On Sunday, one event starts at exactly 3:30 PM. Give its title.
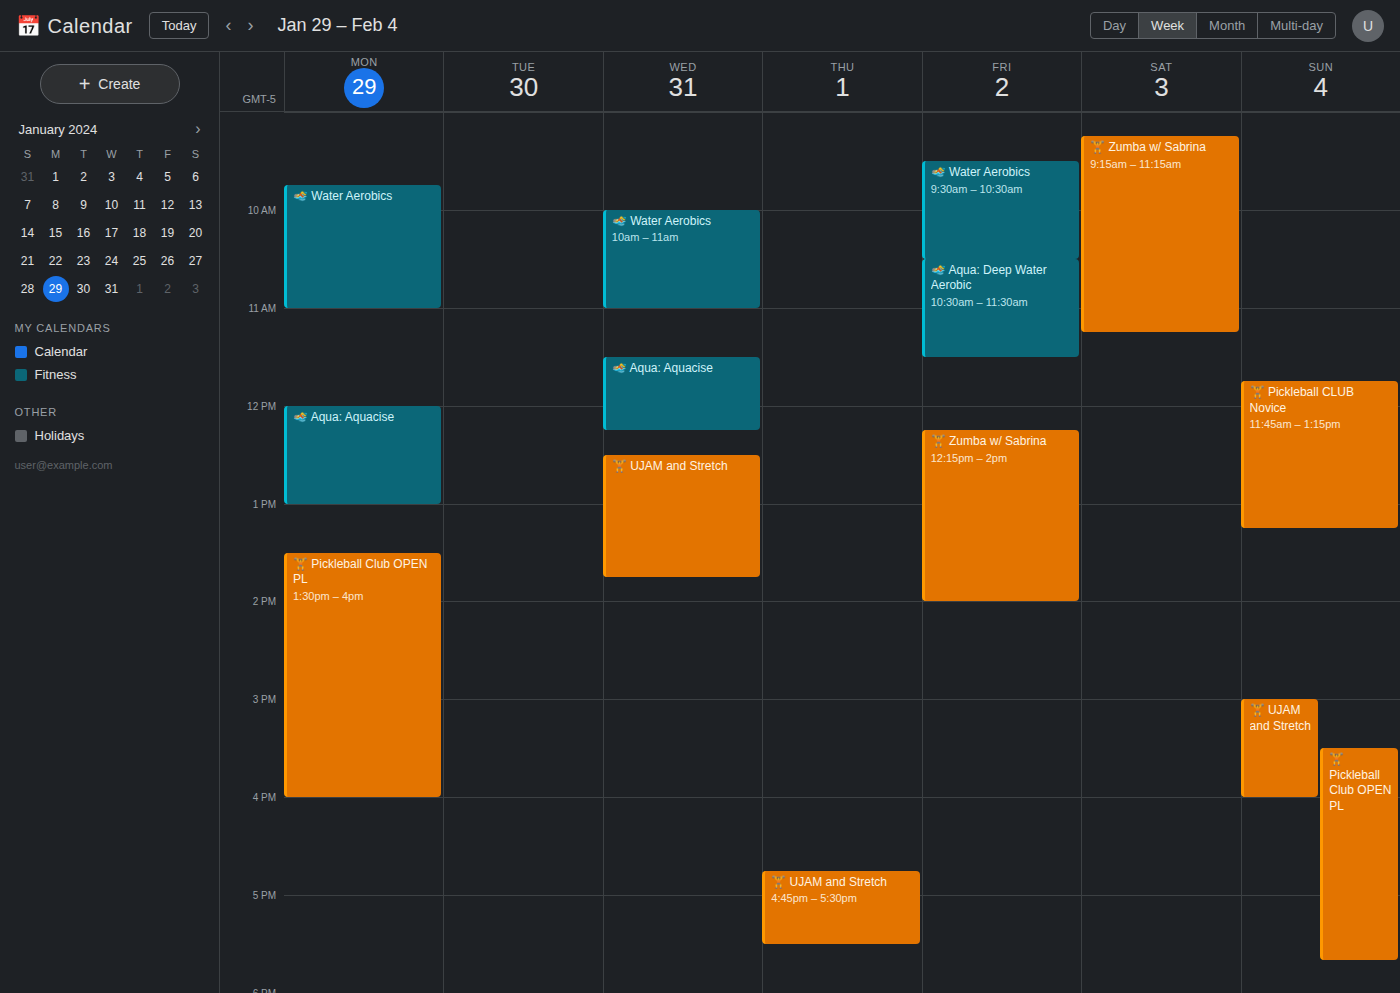
"🏋️ Pickleball Club OPEN PL"